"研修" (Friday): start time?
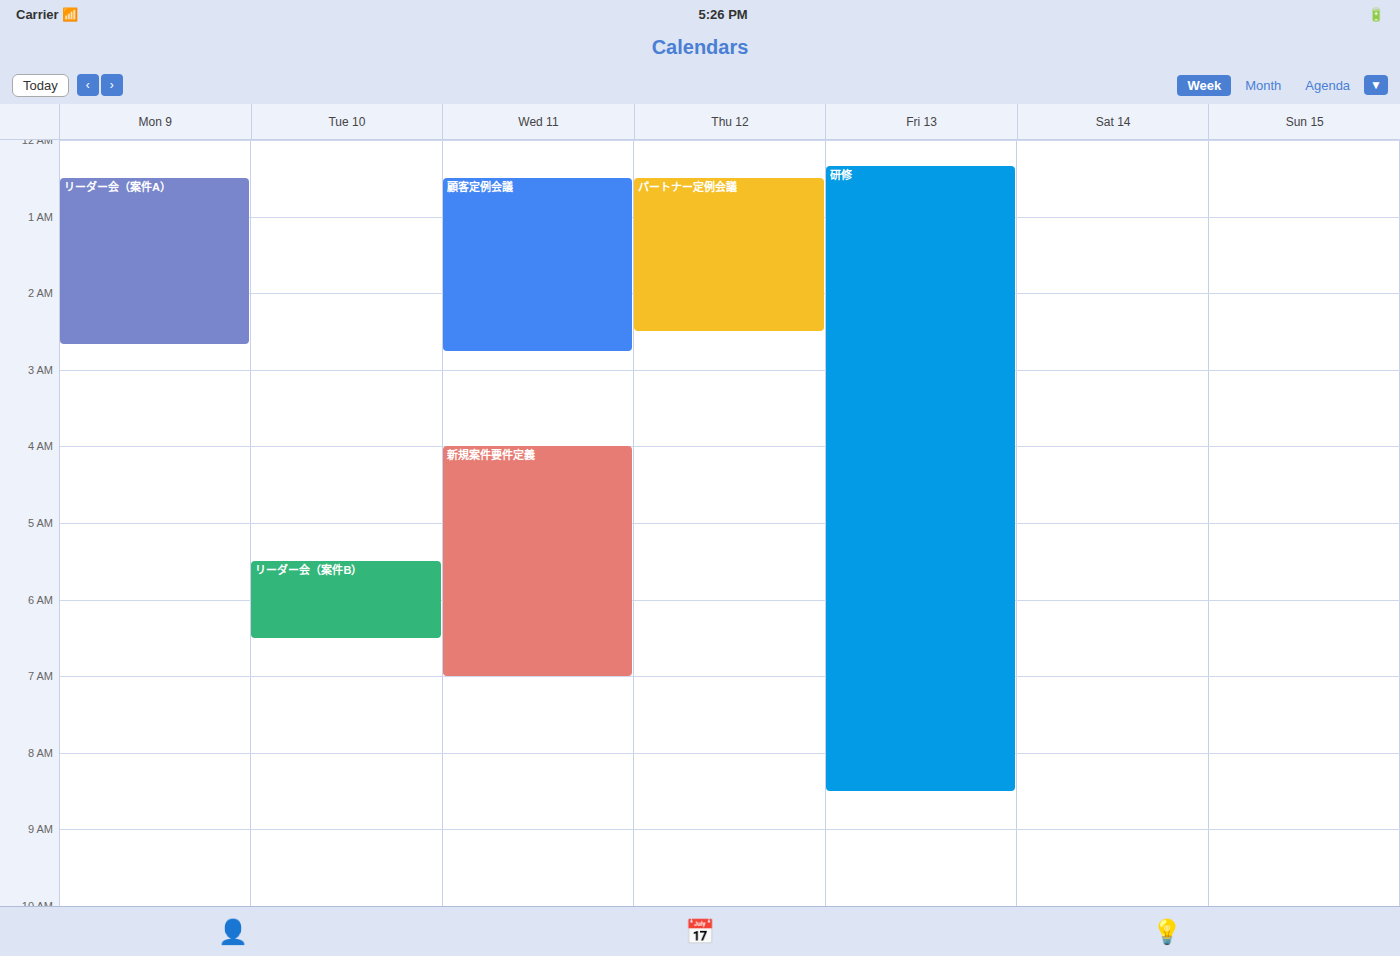
12:20 AM